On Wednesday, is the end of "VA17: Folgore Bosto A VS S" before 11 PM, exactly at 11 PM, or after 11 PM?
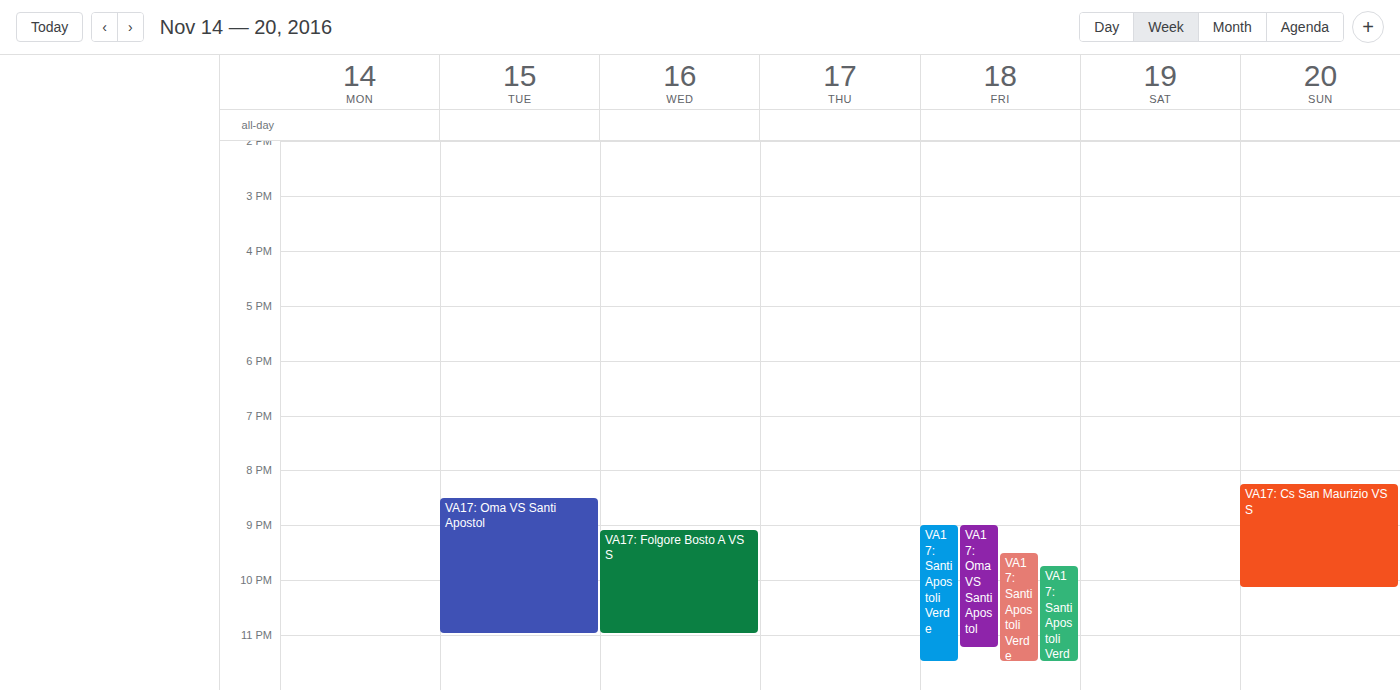
11:00 PM -- exactly at 11 PM, on the 11 PM line.